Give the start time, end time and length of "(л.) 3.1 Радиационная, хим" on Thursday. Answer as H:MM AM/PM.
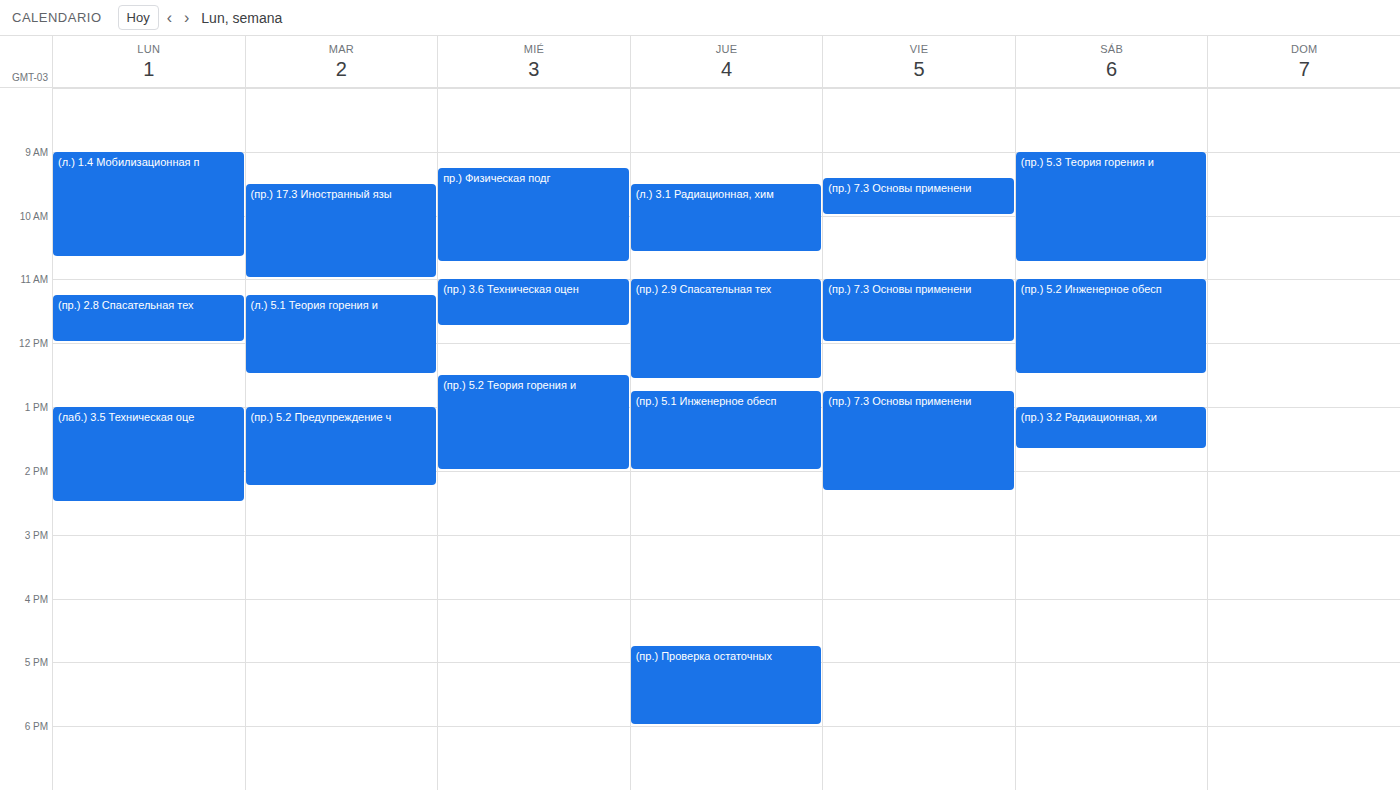
9:30 AM to 10:35 AM, 1 hour 5 minutes